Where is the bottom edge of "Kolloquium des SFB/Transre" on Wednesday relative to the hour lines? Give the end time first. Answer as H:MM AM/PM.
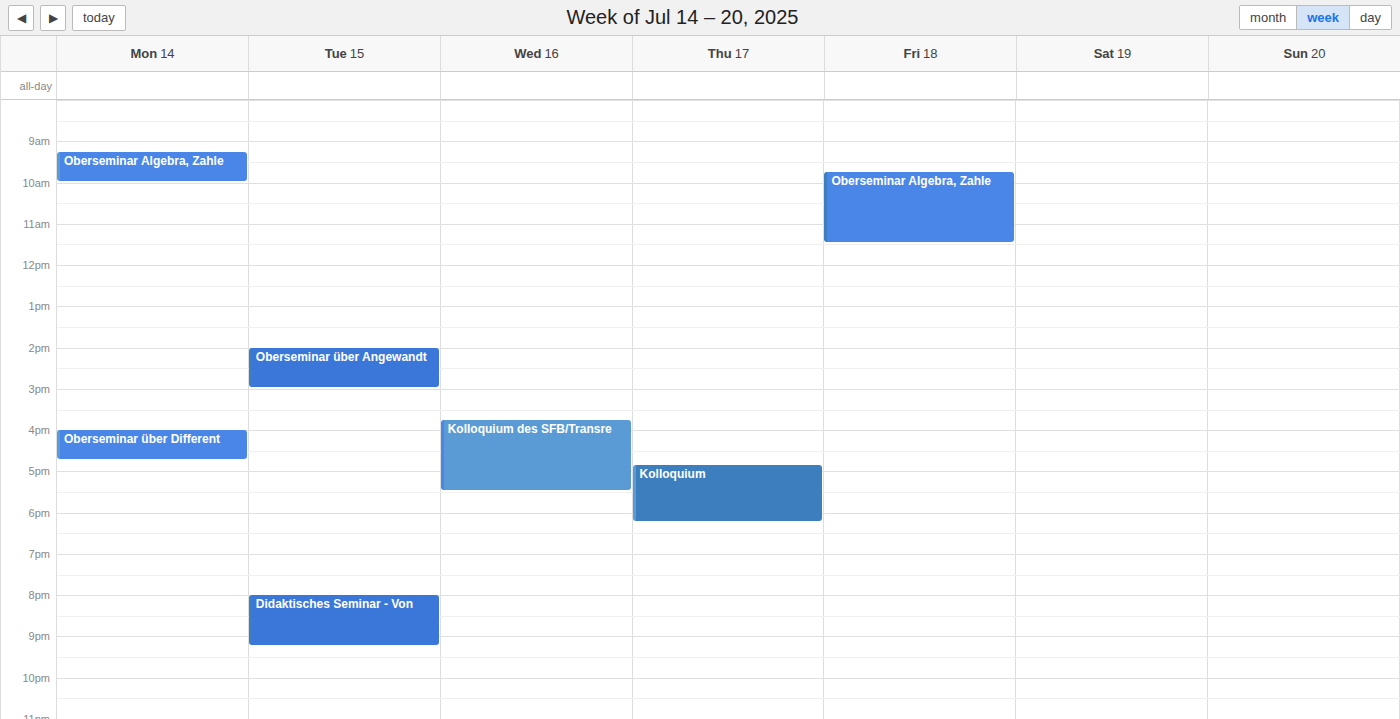
5:30 PM -- halfway between the 5 PM and 6 PM lines.